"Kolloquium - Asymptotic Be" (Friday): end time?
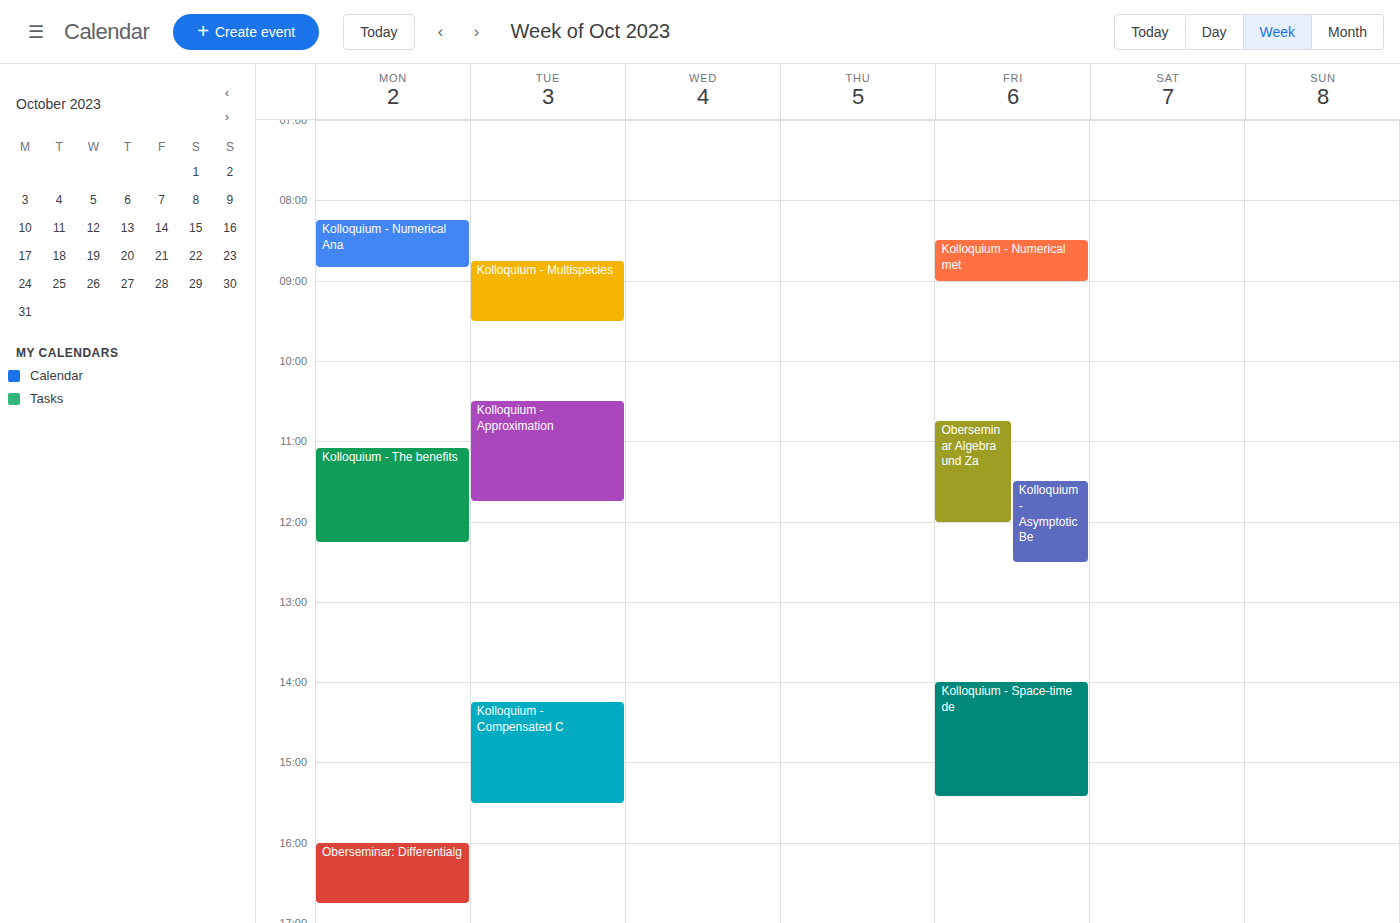
12:30 PM